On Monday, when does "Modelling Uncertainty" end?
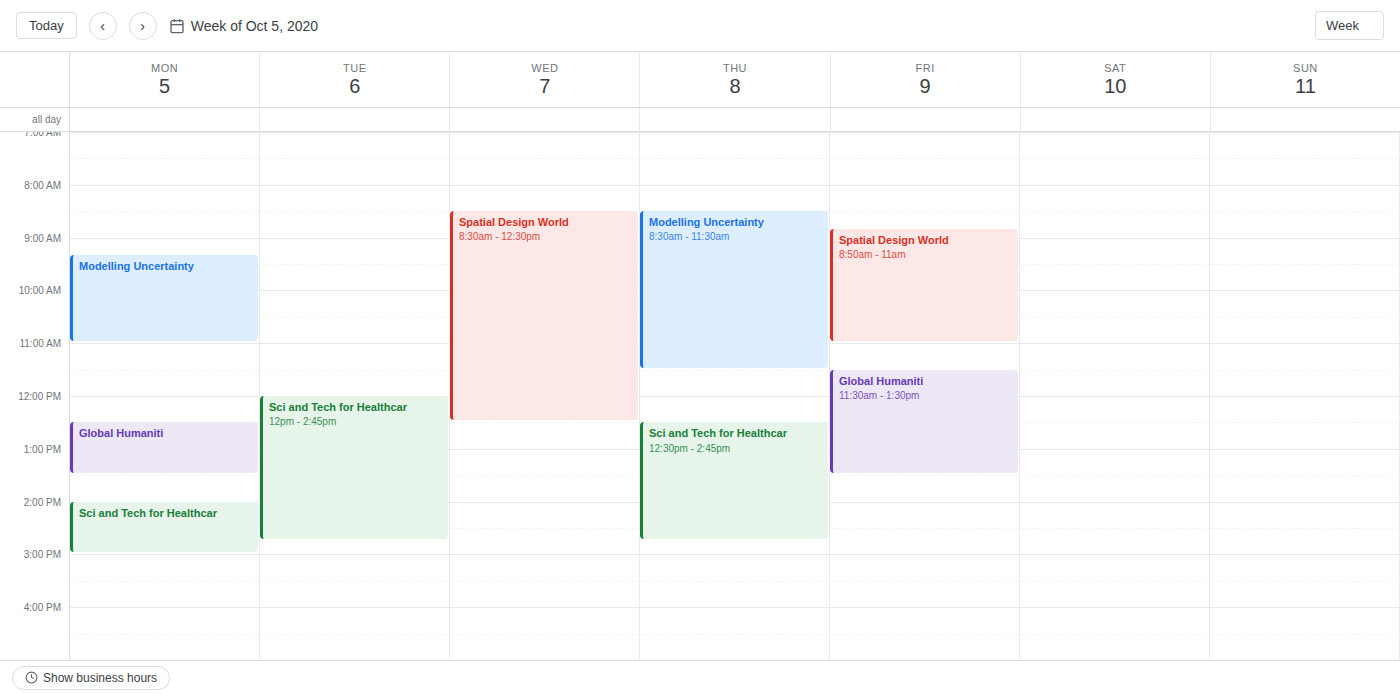
11:00